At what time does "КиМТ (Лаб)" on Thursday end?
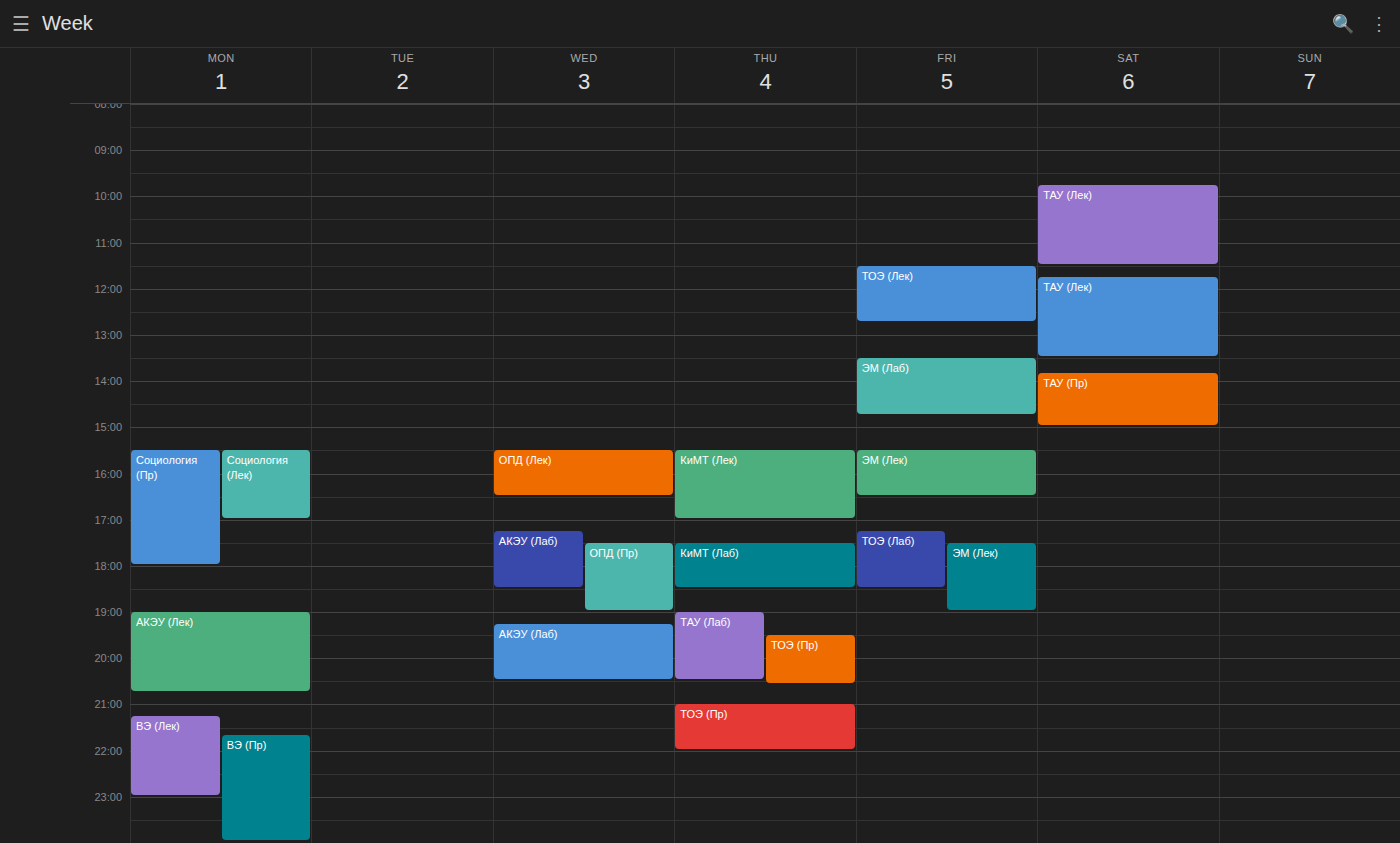
6:30 PM